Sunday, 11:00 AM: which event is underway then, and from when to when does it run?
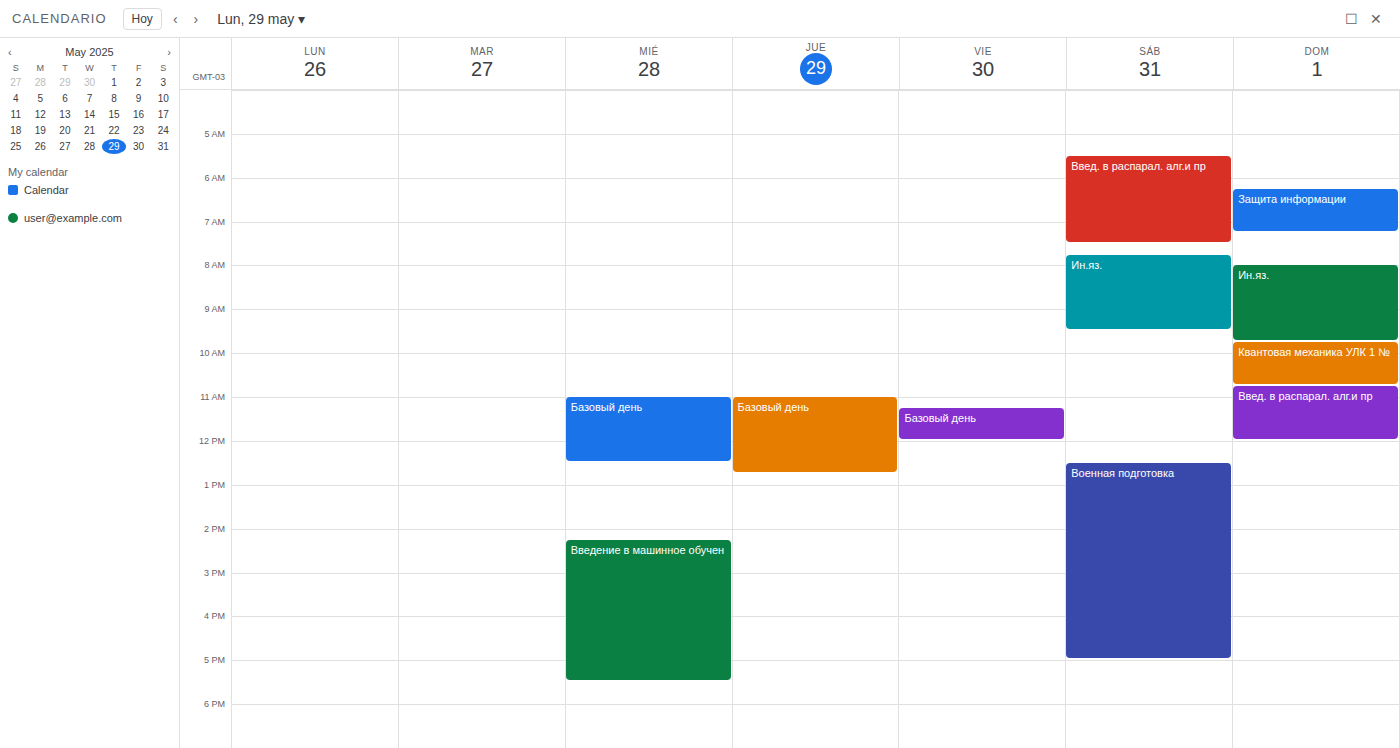
"Введ. в распарал. алг.и пр", 10:45 AM to 12:00 PM